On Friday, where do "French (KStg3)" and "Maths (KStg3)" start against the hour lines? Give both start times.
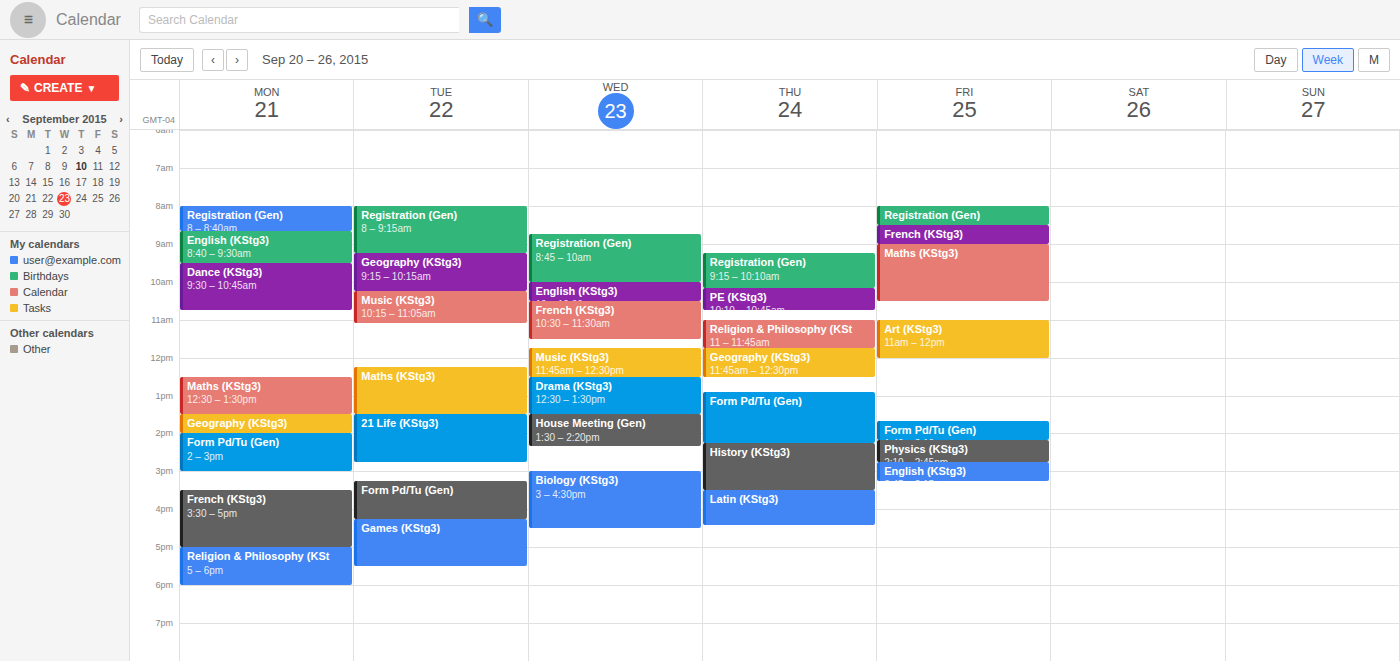
"French (KStg3)": 8:30 AM, halfway between the 8 AM and 9 AM lines. "Maths (KStg3)": 9:00 AM, exactly on the 9 AM line.